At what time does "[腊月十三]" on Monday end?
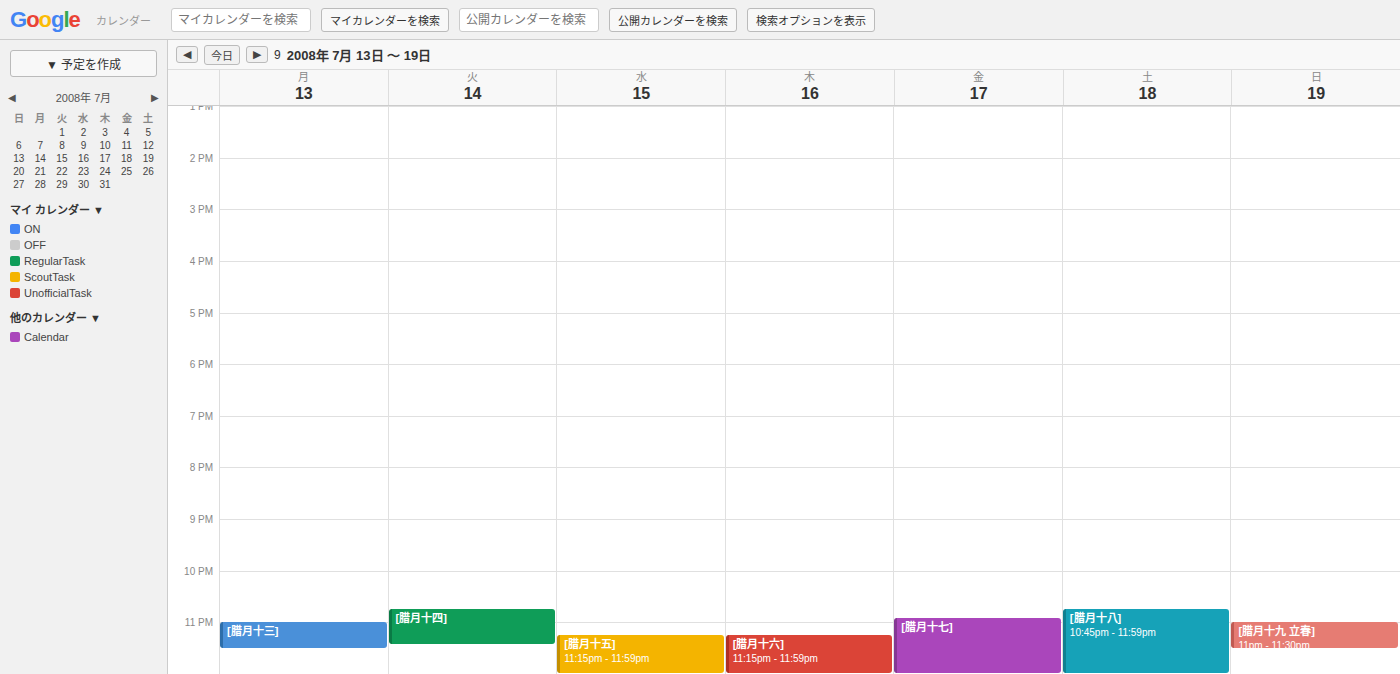
11:30 PM